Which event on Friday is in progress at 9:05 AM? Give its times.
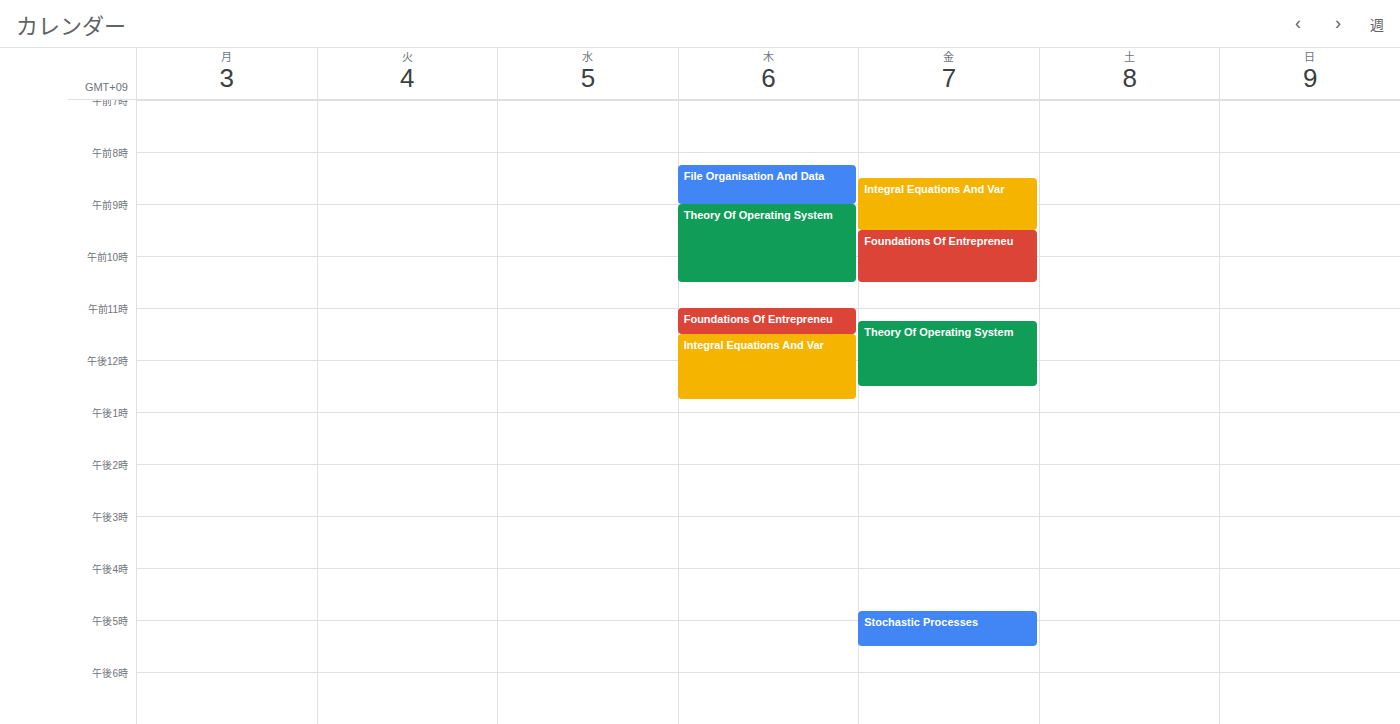
"Integral Equations And Var", 8:30 AM to 9:30 AM